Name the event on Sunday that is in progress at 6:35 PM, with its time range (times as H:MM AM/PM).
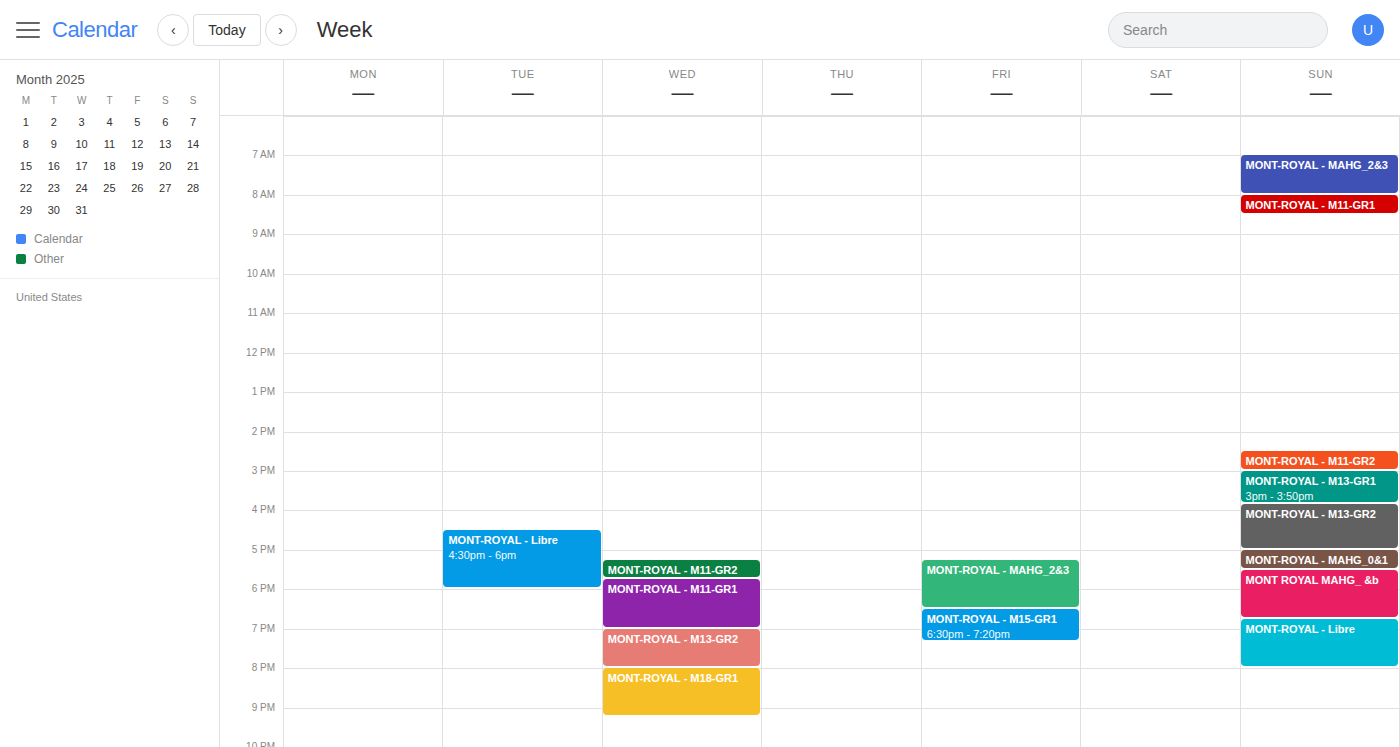
"MONT ROYAL MAHG_ &b", 5:30 PM to 6:45 PM